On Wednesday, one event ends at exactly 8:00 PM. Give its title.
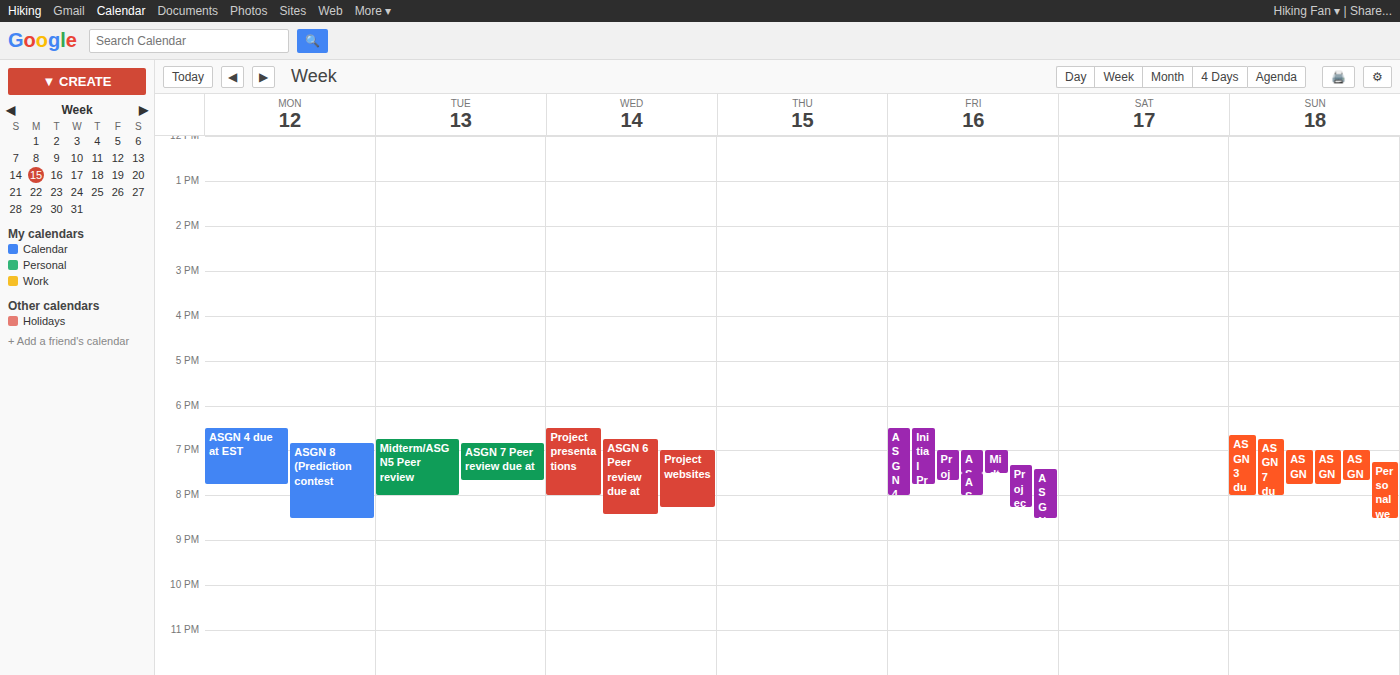
"Project presentations"